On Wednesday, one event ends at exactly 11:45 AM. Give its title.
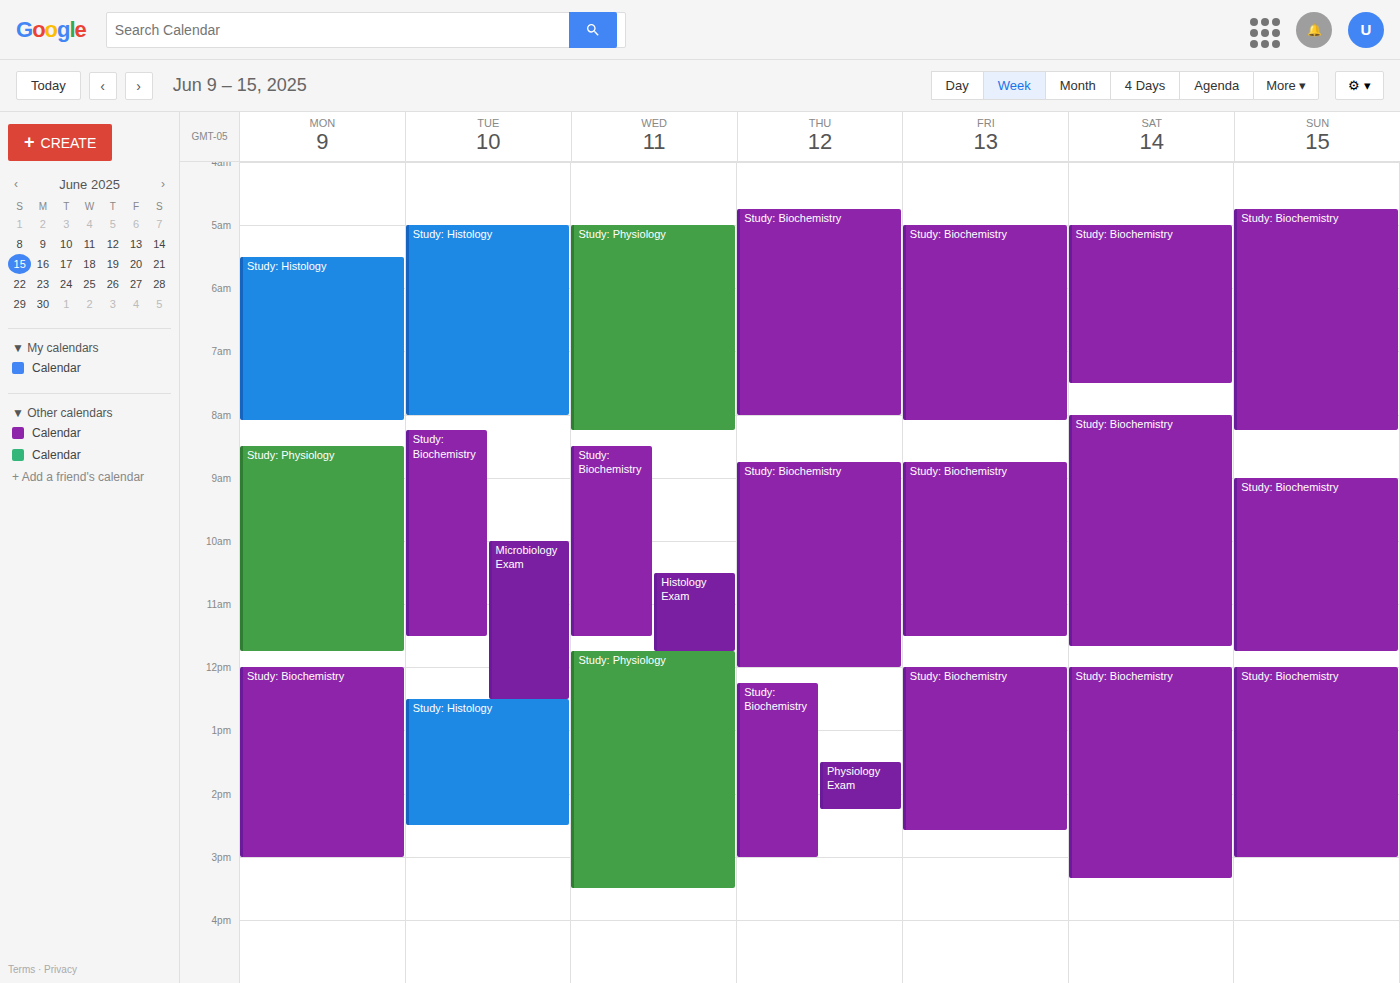
"Histology Exam"